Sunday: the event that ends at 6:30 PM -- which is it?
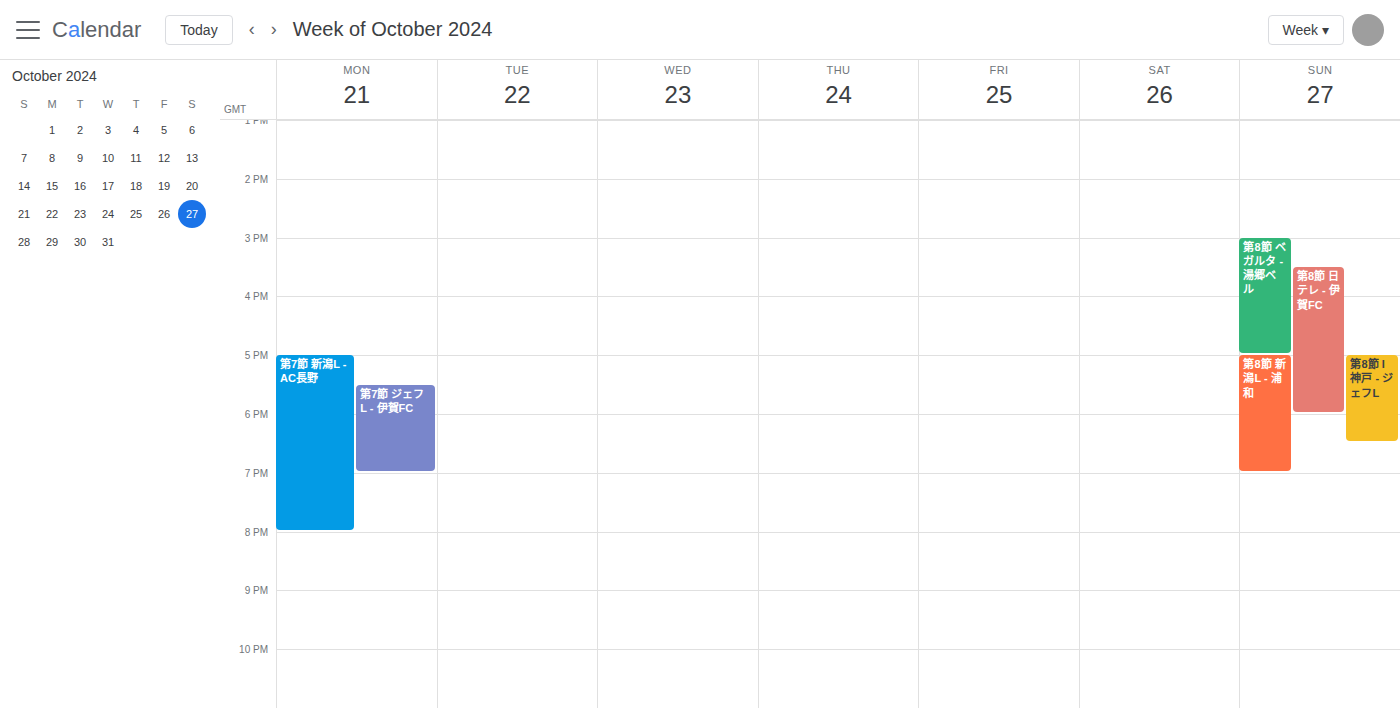
"第8節 I神戸 - ジェフL"